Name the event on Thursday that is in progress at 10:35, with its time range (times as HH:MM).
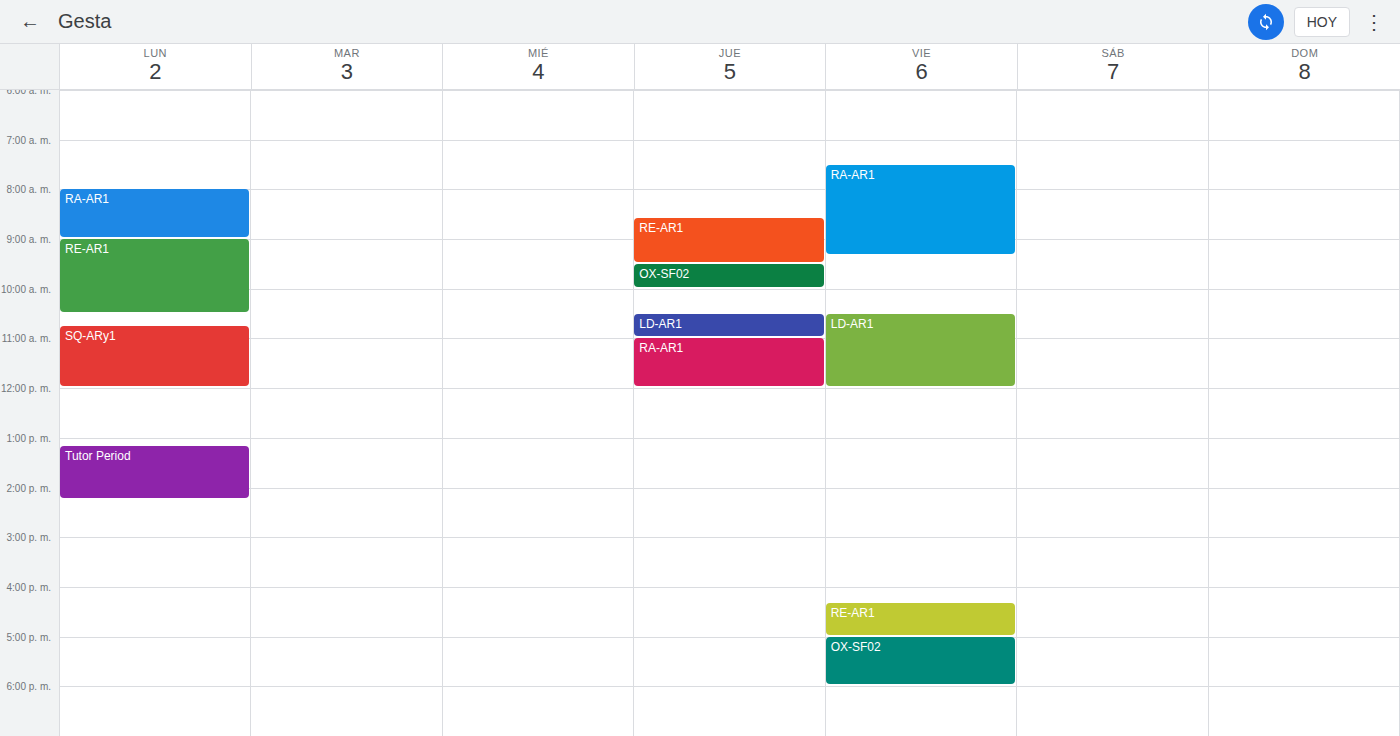
"LD-AR1", 10:30 to 11:00